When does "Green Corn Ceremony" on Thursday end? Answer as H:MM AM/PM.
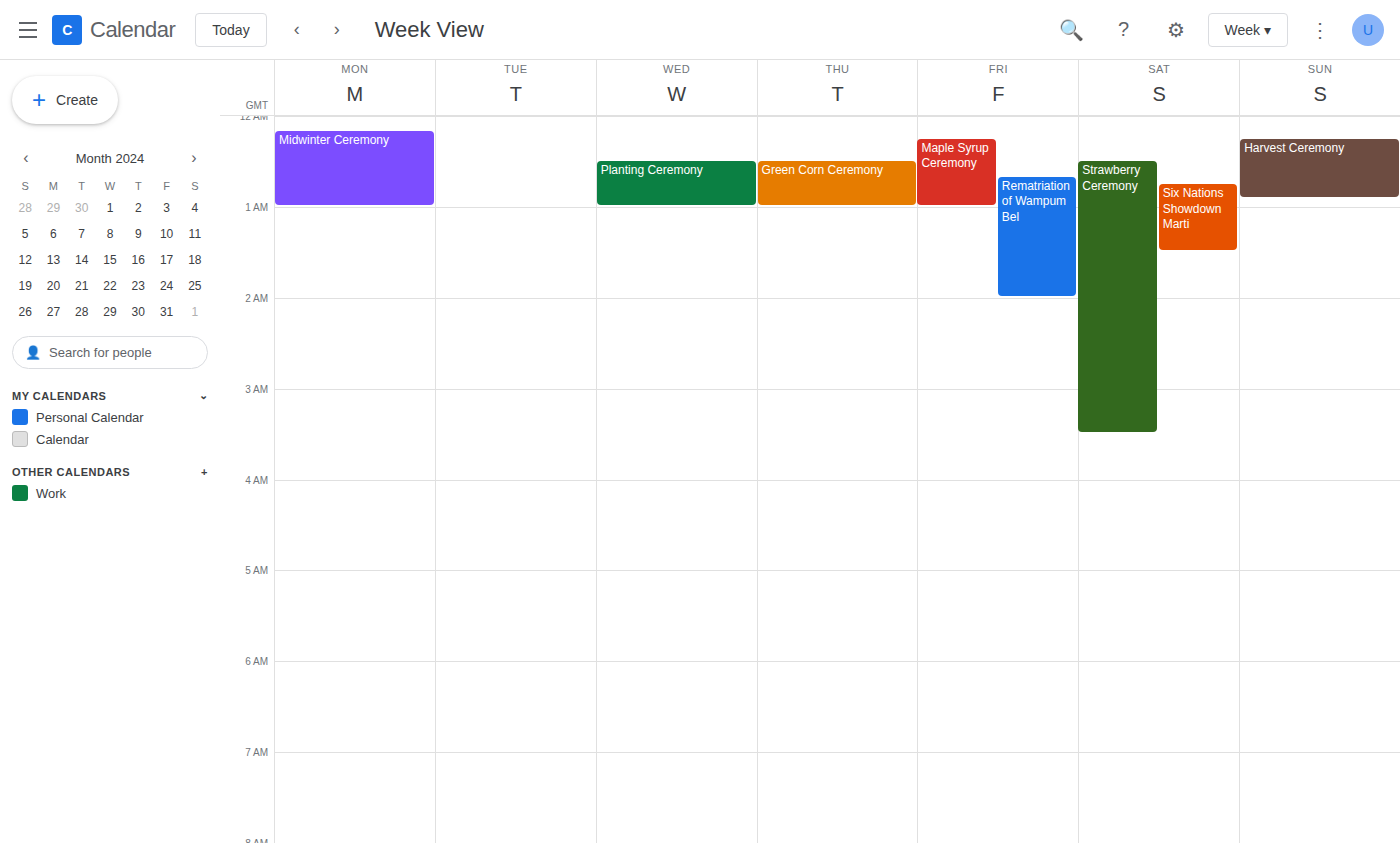
1:00 AM